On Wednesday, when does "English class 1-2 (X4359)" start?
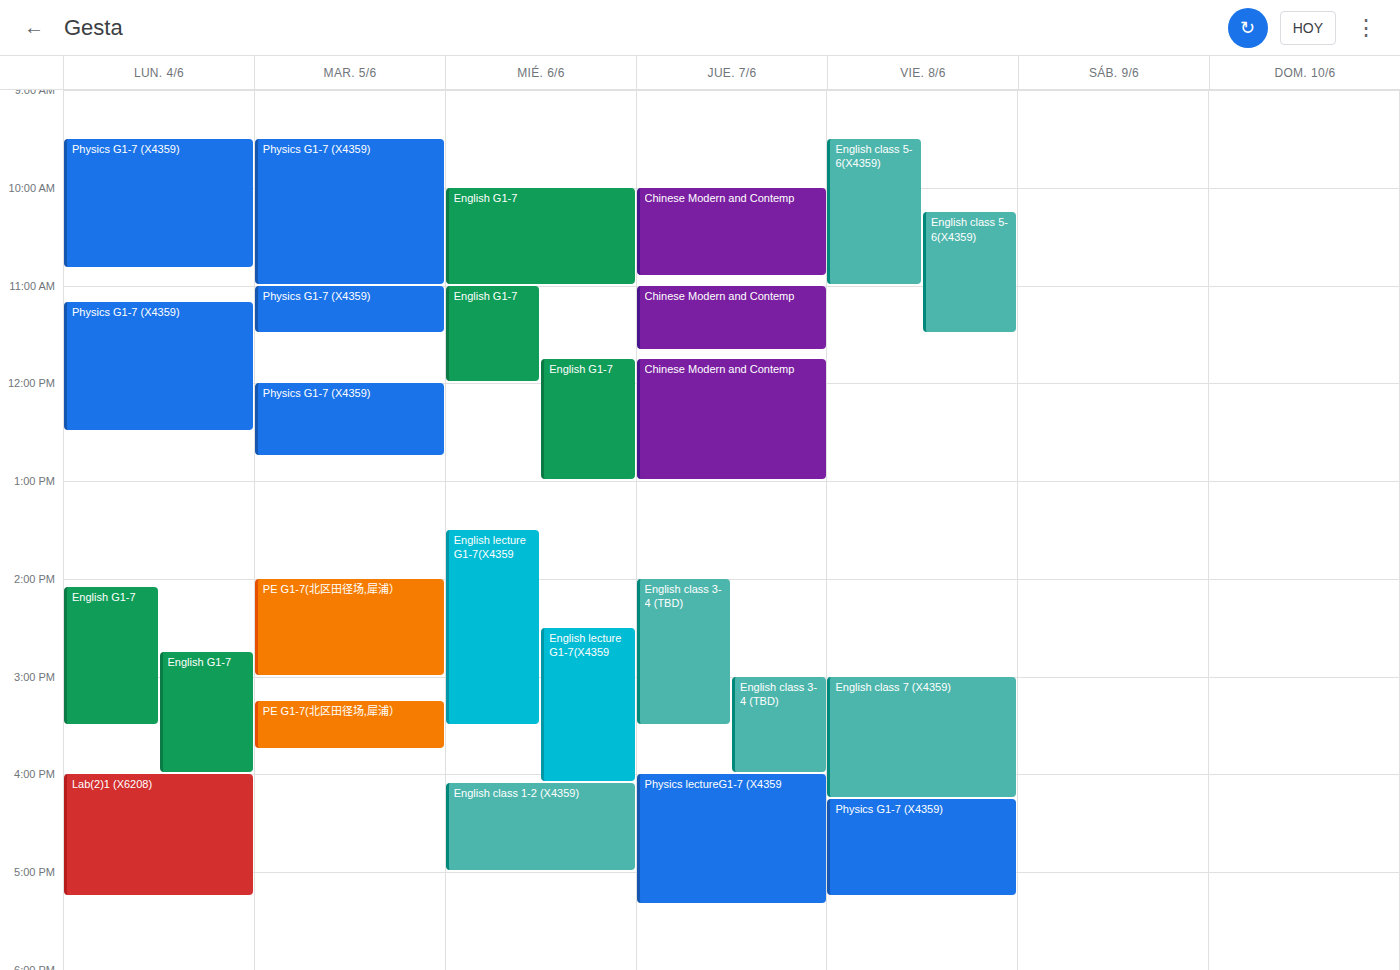
4:05 PM